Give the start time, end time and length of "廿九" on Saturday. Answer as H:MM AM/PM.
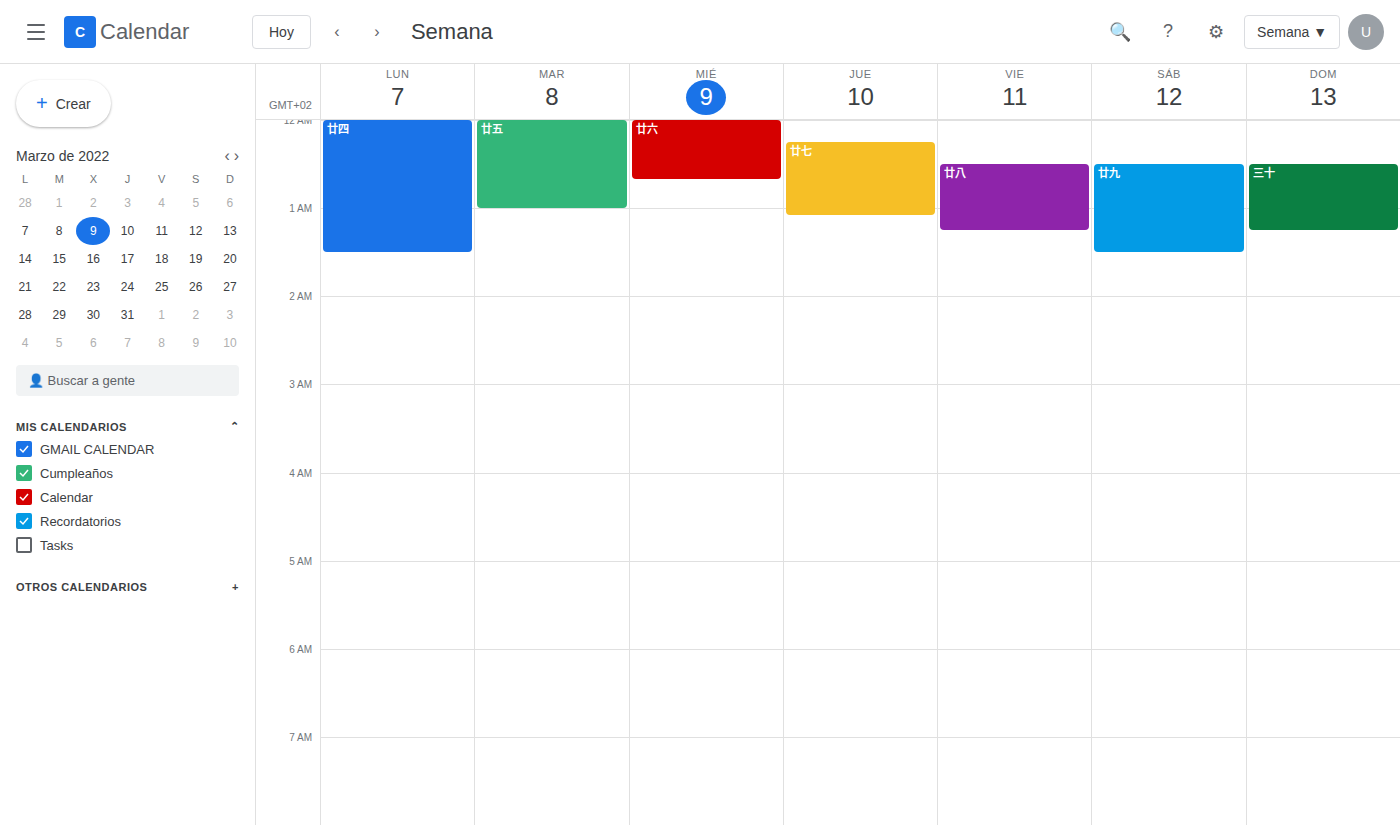
12:30 AM to 1:30 AM, 1 hour